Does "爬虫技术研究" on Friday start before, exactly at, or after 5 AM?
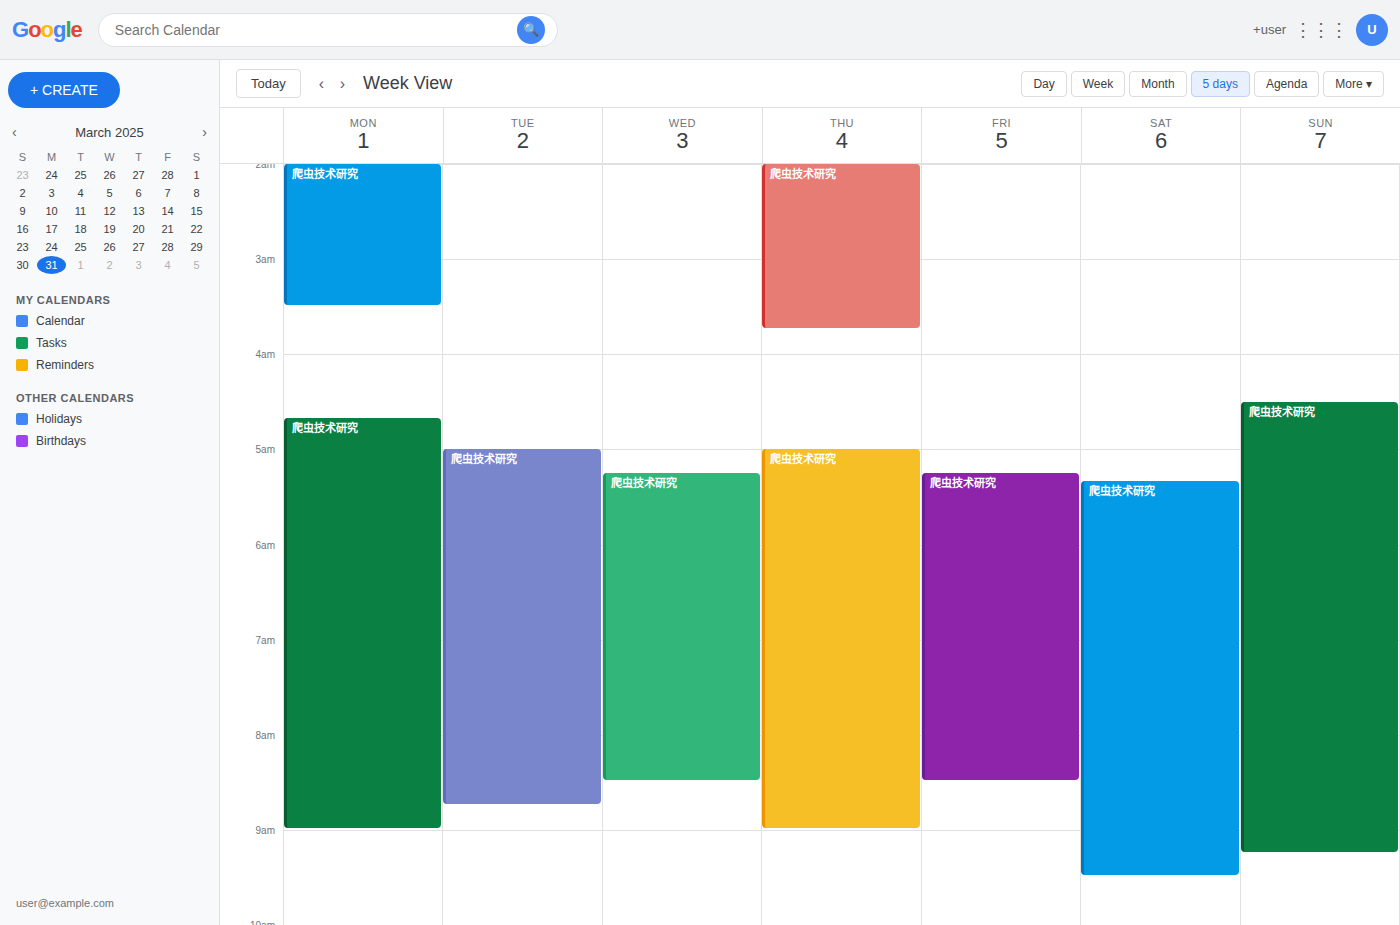
5:15 AM -- after 5 AM, 15 minutes below the 5 AM line.